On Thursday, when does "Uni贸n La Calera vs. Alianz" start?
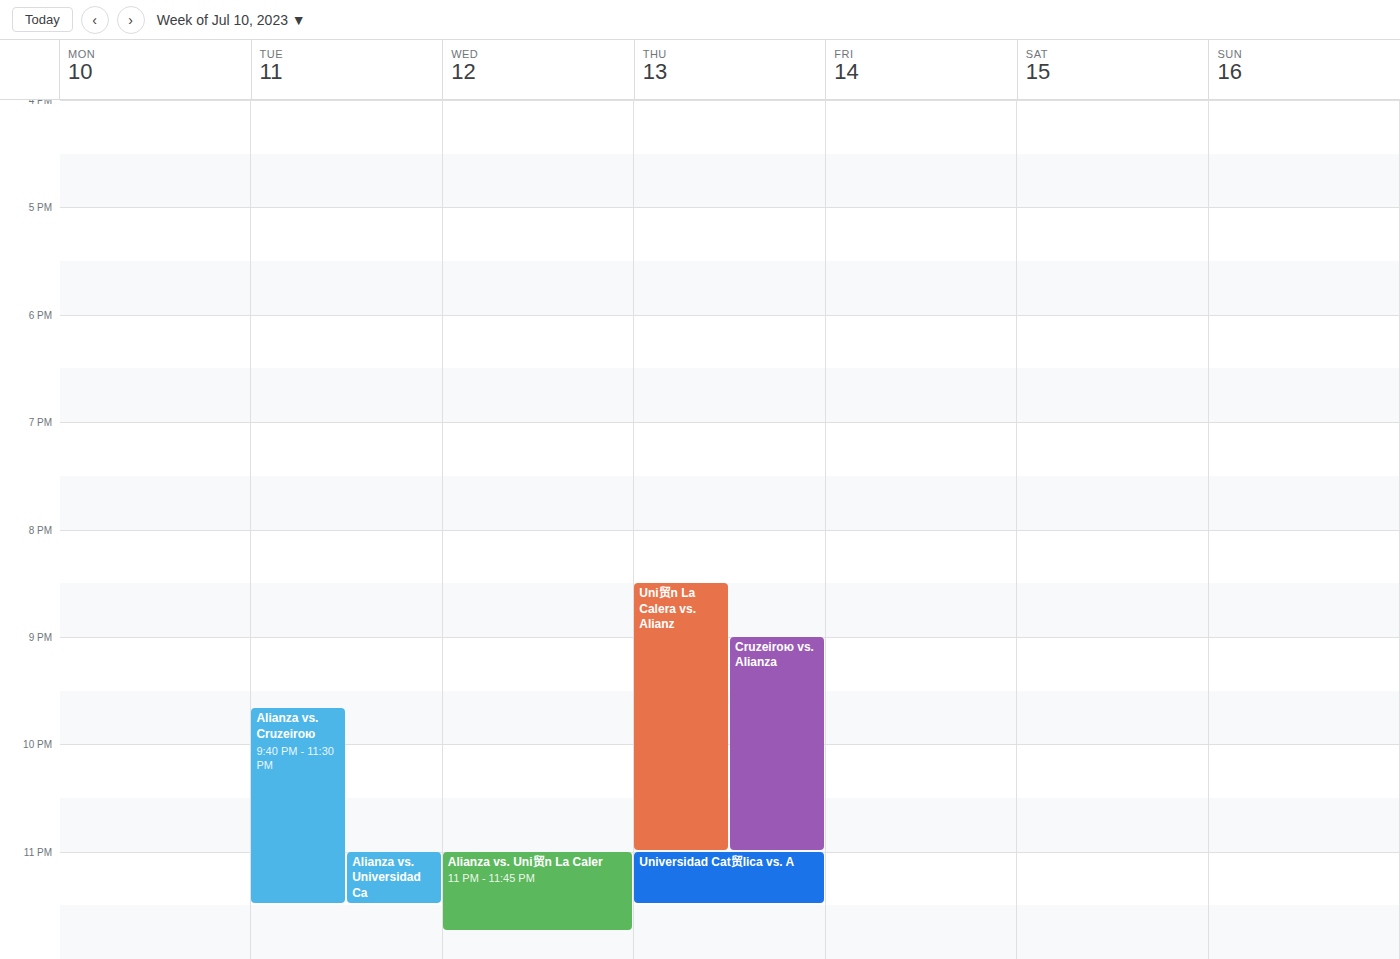
8:30 PM